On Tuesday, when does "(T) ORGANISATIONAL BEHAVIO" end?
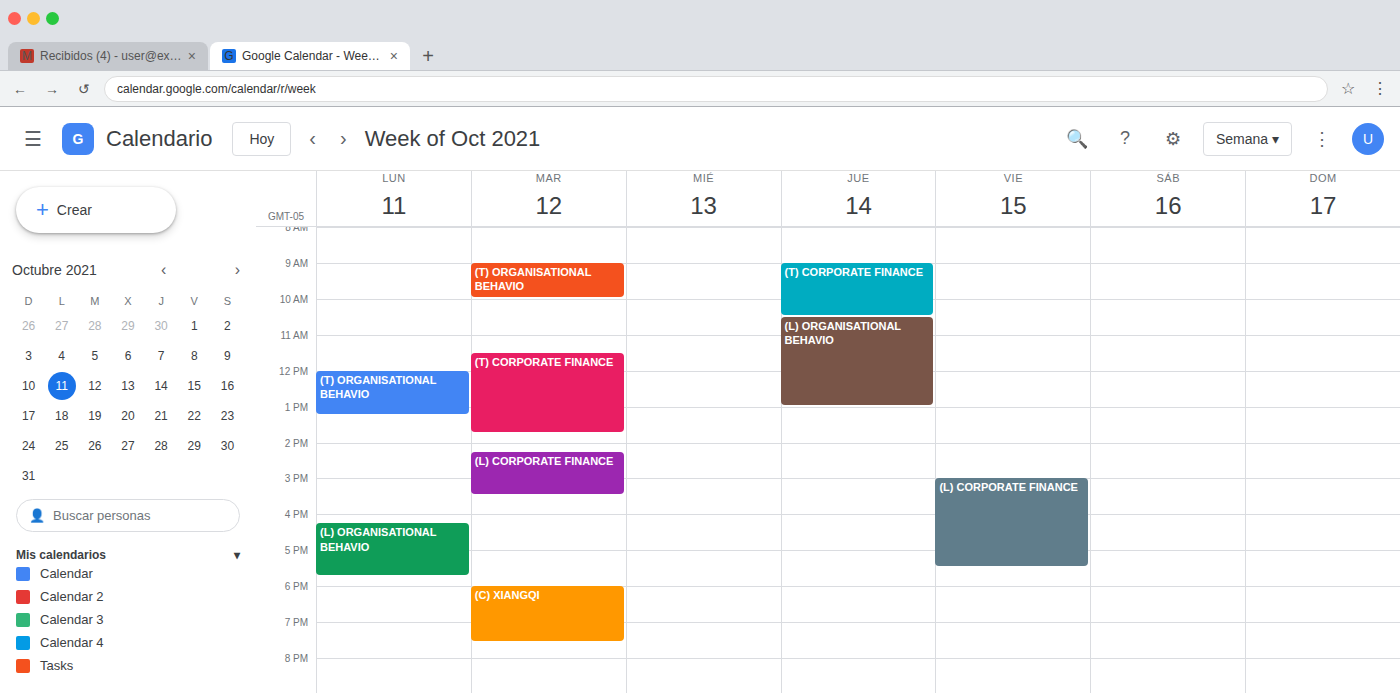
10:00 AM